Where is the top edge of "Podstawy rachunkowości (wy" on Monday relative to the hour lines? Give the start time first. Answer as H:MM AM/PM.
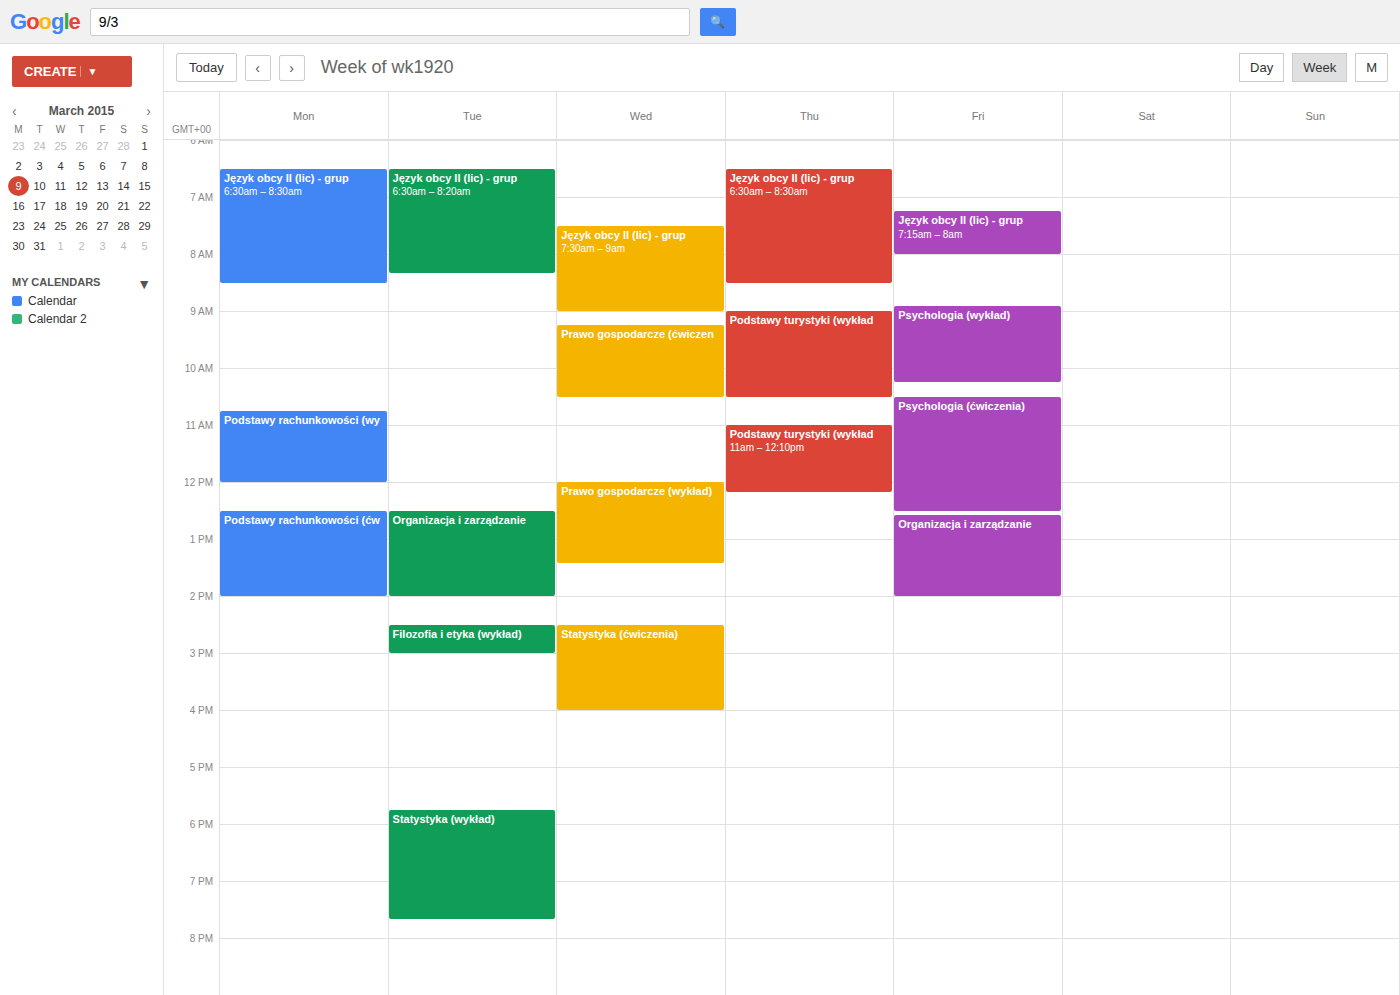
10:45 AM -- neither: three quarters of the way from the 10 AM line to the 11 AM line.